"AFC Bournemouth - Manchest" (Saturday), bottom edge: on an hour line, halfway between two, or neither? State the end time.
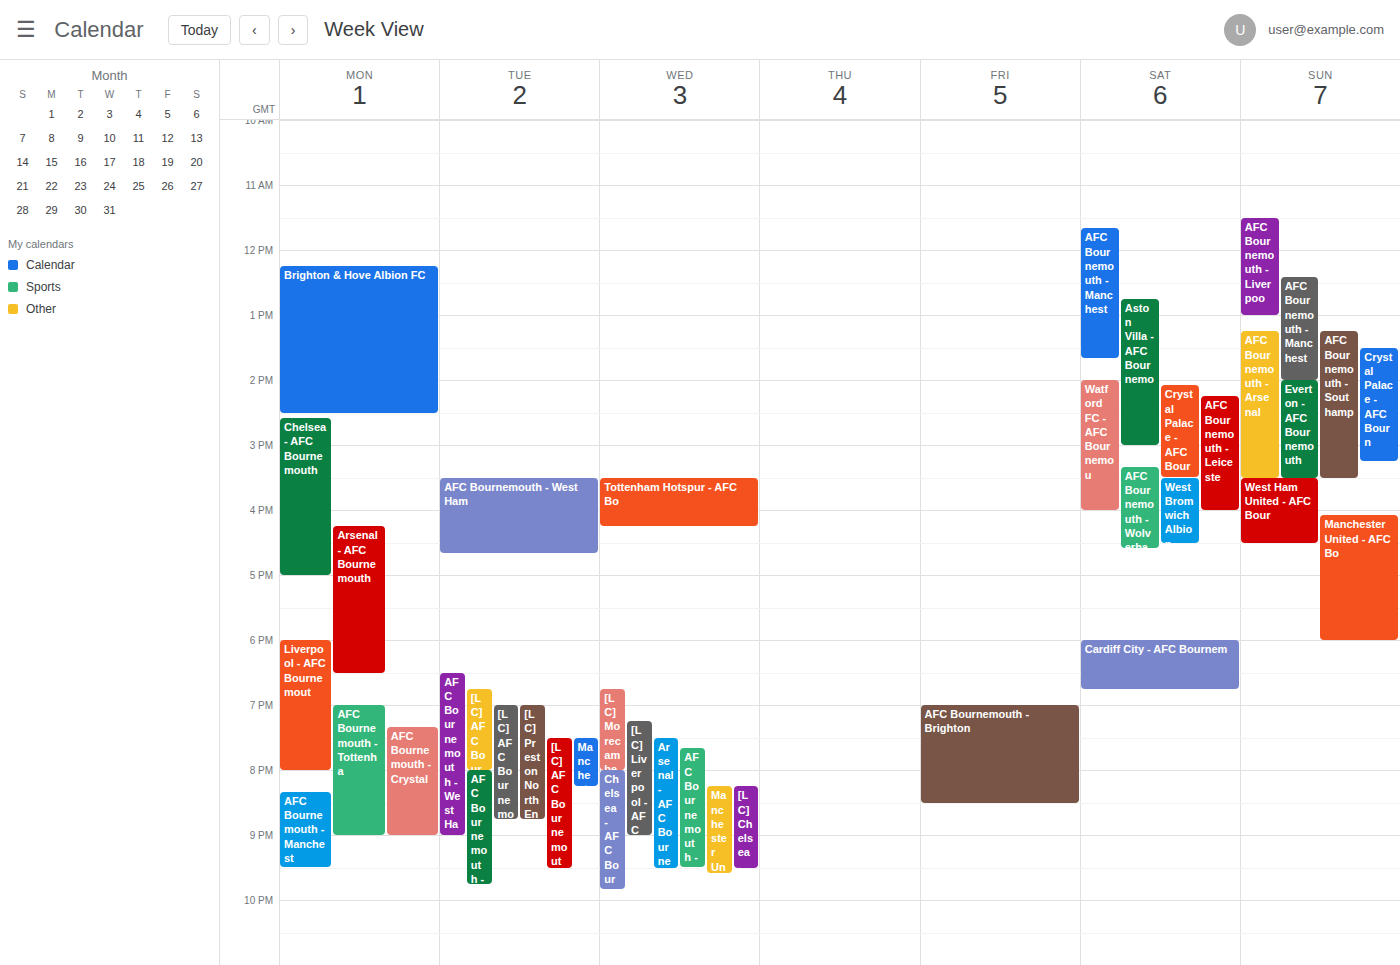
1:40 PM -- neither: 40 minutes below the 1 PM line and 20 minutes above the 2 PM line.